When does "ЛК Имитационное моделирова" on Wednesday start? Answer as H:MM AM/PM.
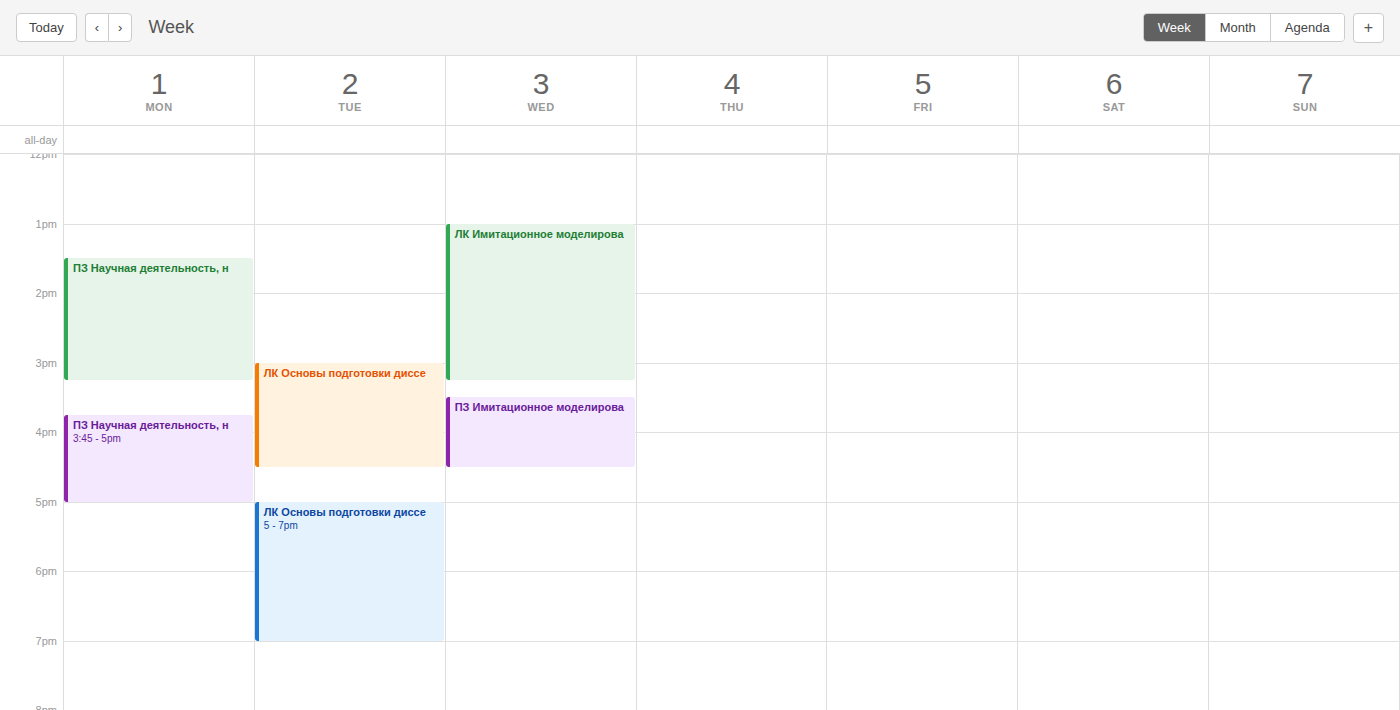
1:00 PM